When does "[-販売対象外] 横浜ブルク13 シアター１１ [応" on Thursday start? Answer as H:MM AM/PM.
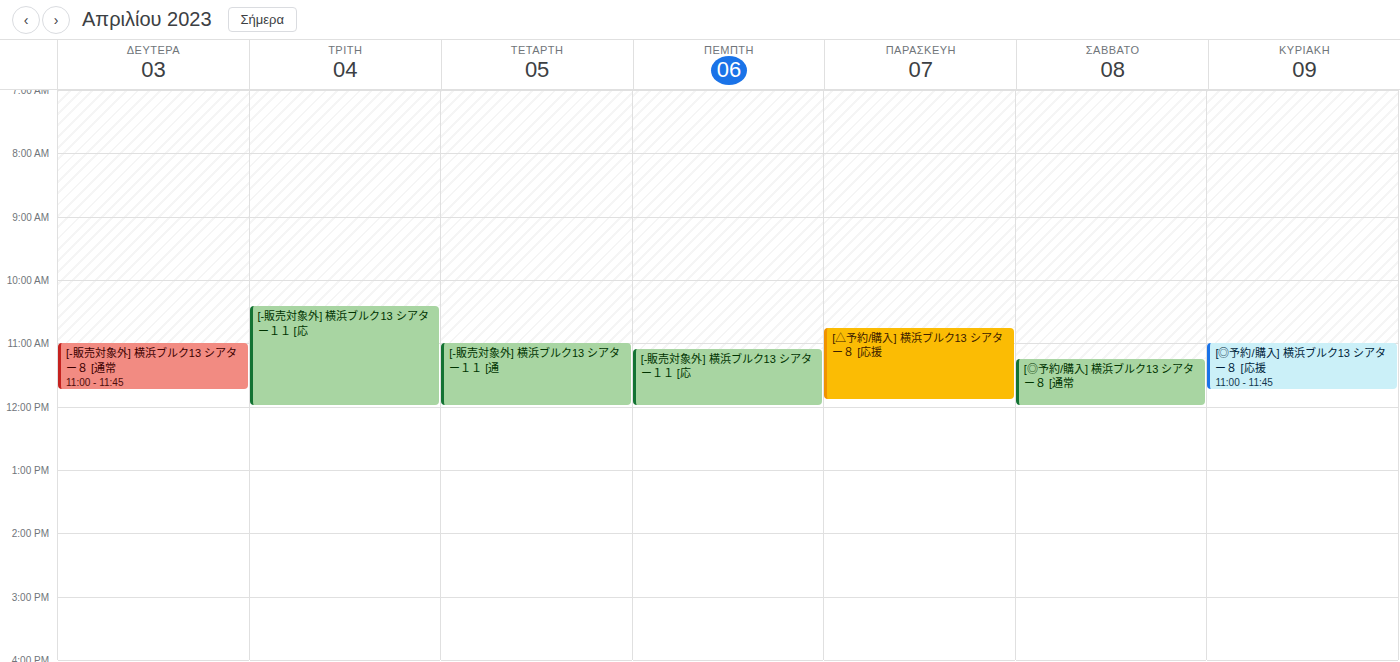
11:05 AM